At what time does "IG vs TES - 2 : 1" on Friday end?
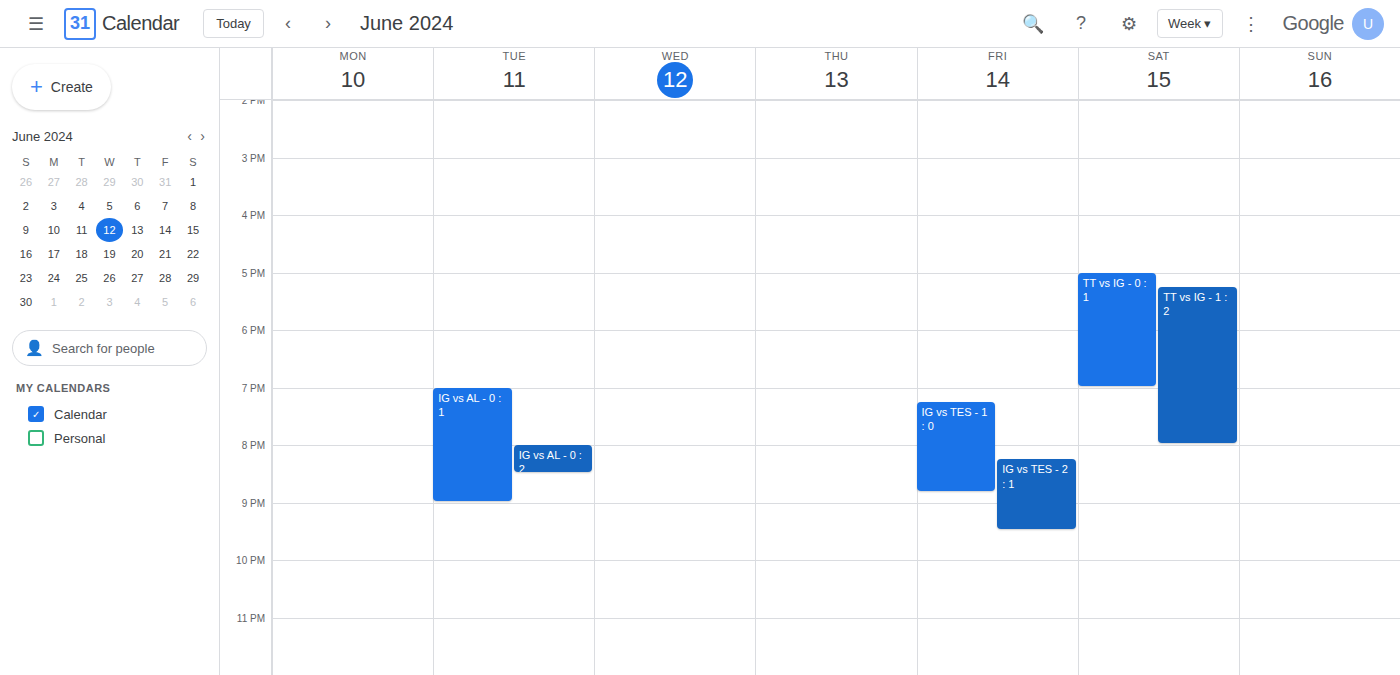
9:30 PM